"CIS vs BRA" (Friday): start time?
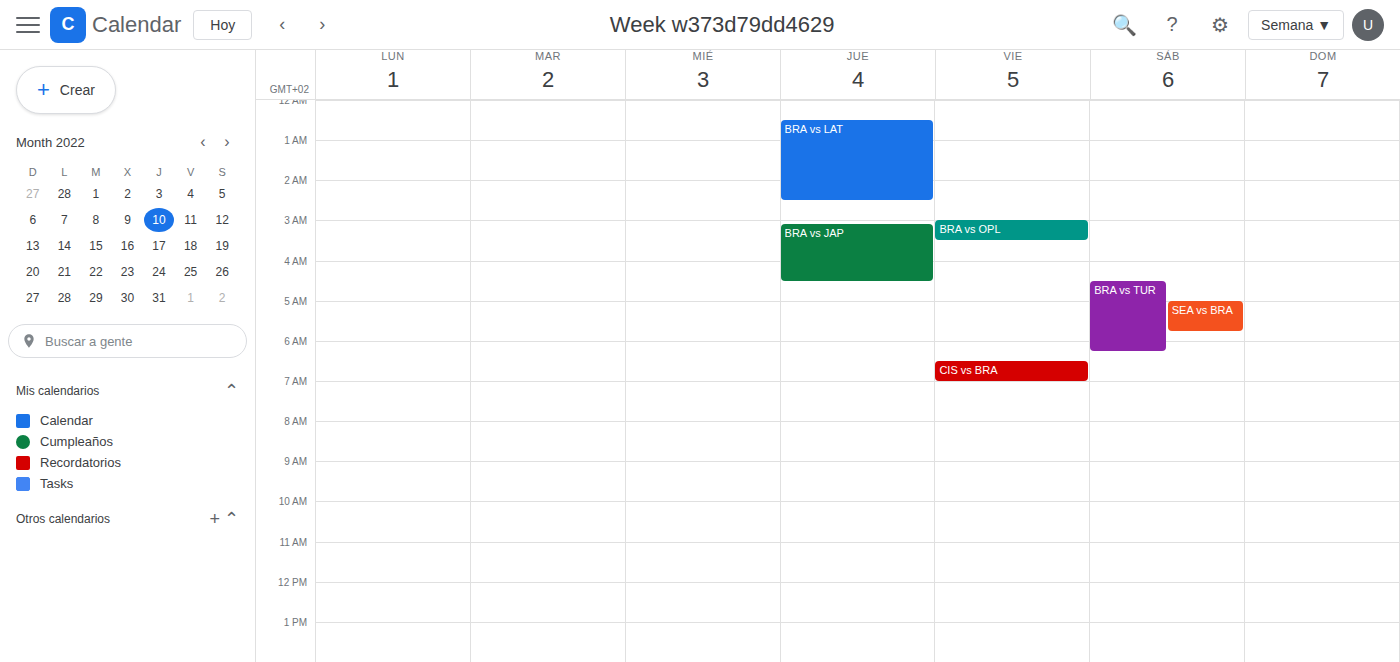
6:30 AM